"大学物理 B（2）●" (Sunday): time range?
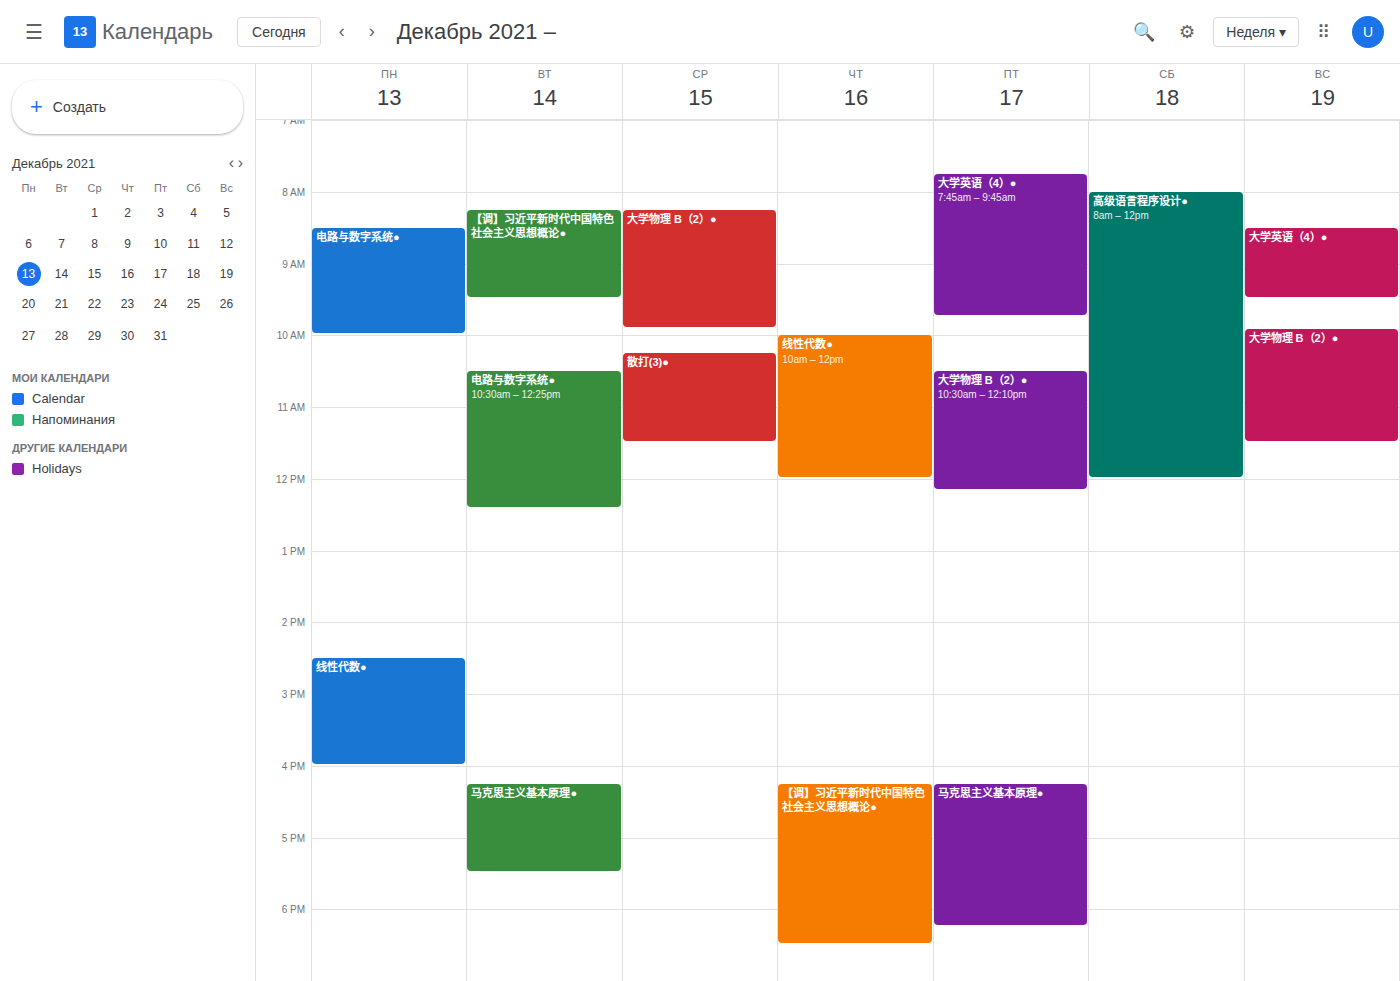
9:55 AM to 11:30 AM